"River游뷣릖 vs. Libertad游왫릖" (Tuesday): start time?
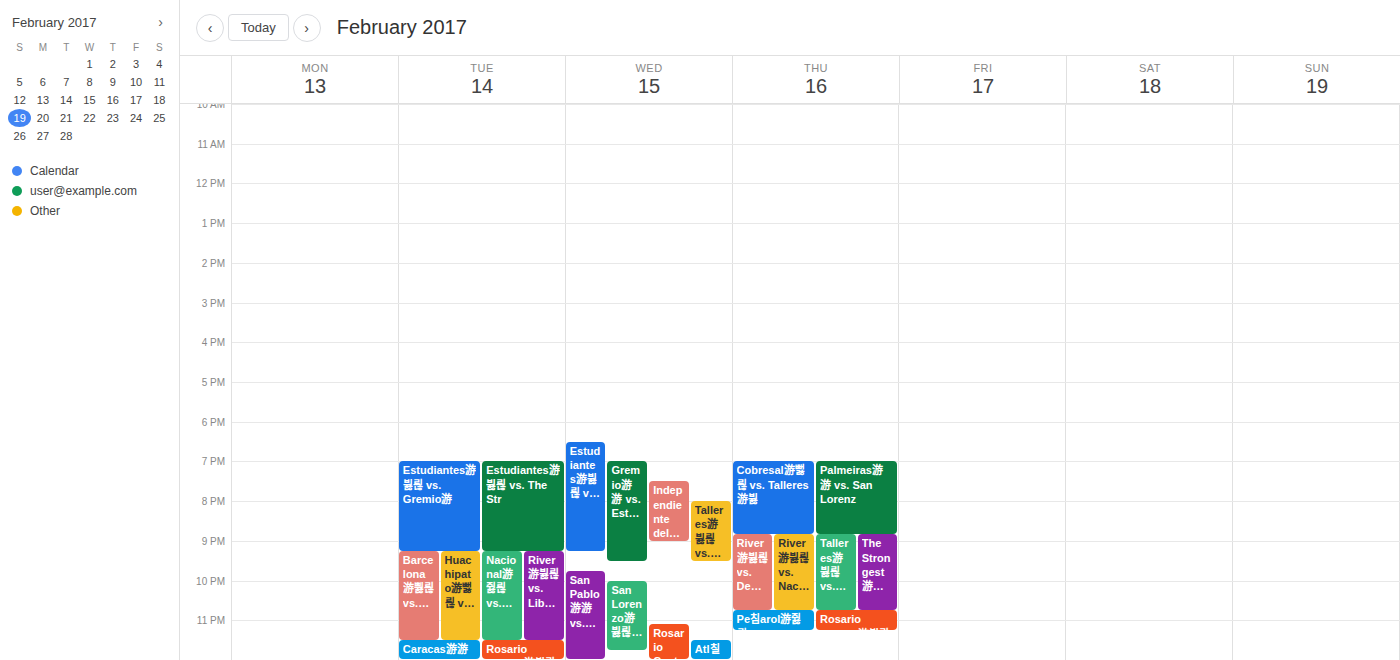
9:15 PM